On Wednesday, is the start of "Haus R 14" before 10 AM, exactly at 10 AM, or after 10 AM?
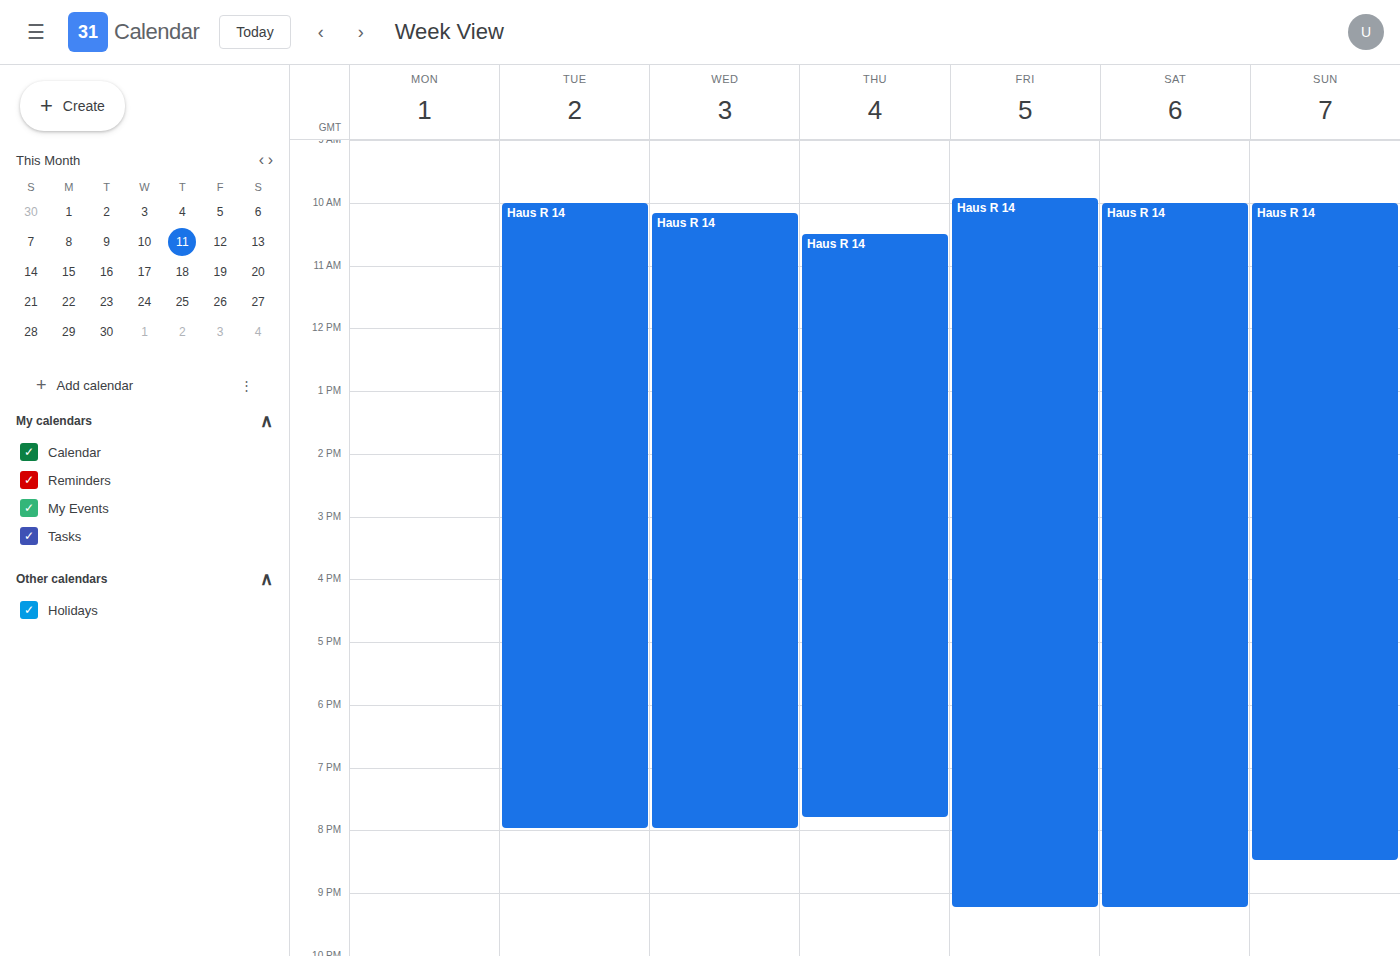
10:10 AM -- after 10 AM, 10 minutes below the 10 AM line.